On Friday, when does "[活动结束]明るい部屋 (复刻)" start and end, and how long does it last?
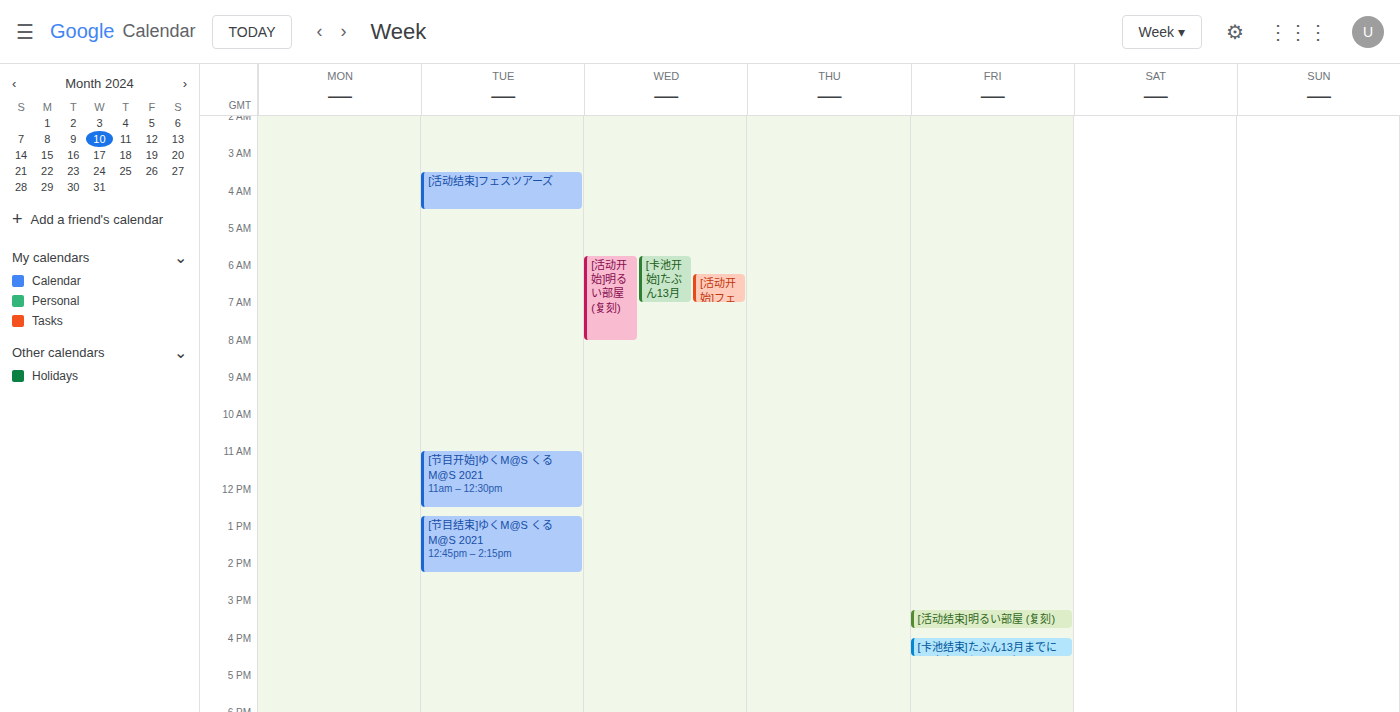
3:15 PM to 3:45 PM, 30 minutes